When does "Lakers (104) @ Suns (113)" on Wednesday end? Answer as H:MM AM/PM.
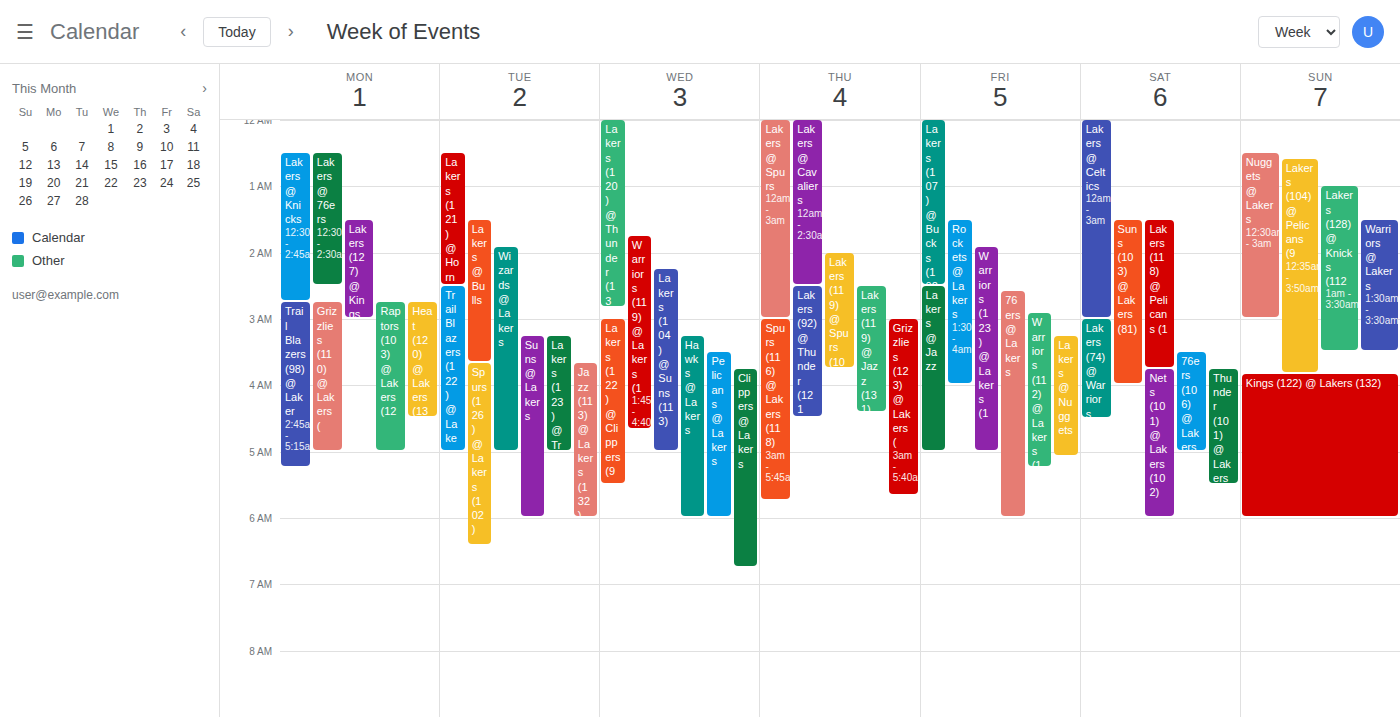
5:00 AM